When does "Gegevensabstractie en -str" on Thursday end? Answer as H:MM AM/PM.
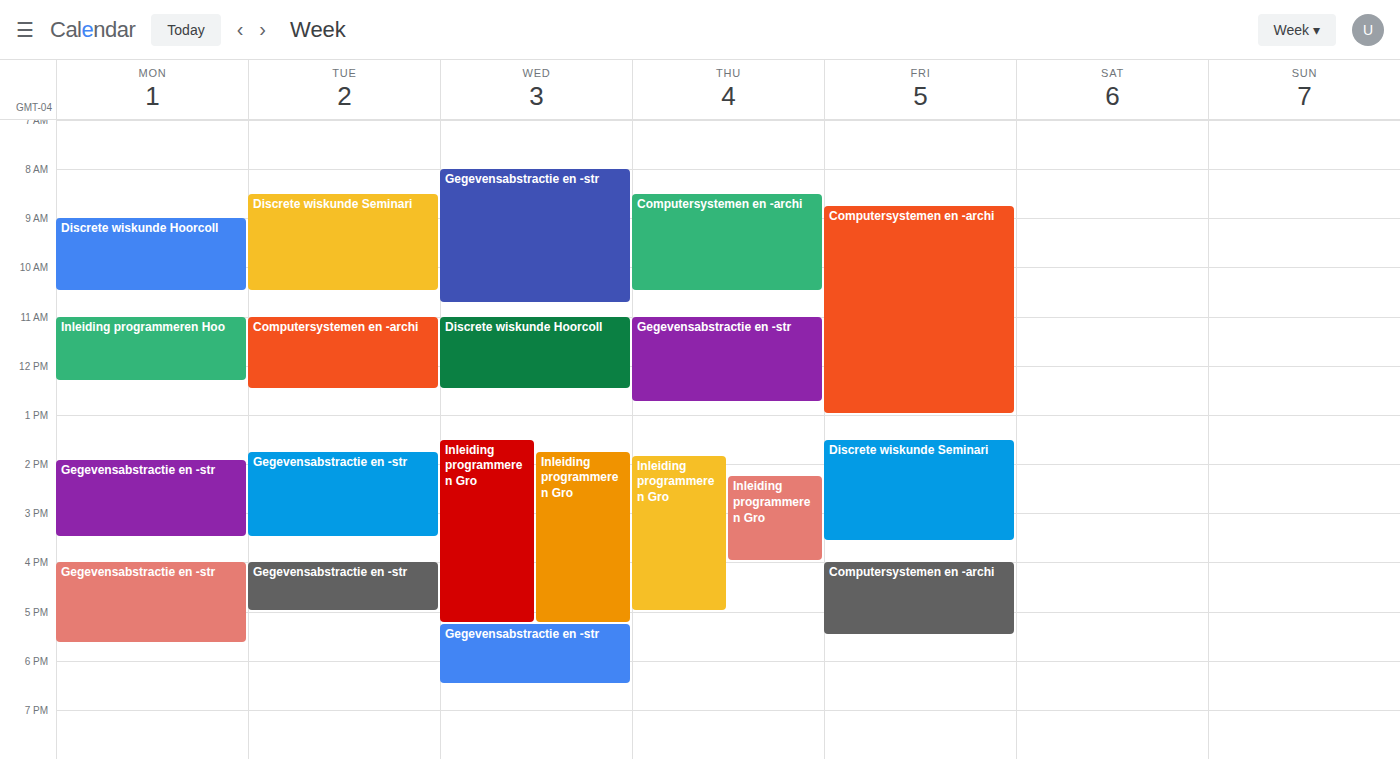
12:45 PM